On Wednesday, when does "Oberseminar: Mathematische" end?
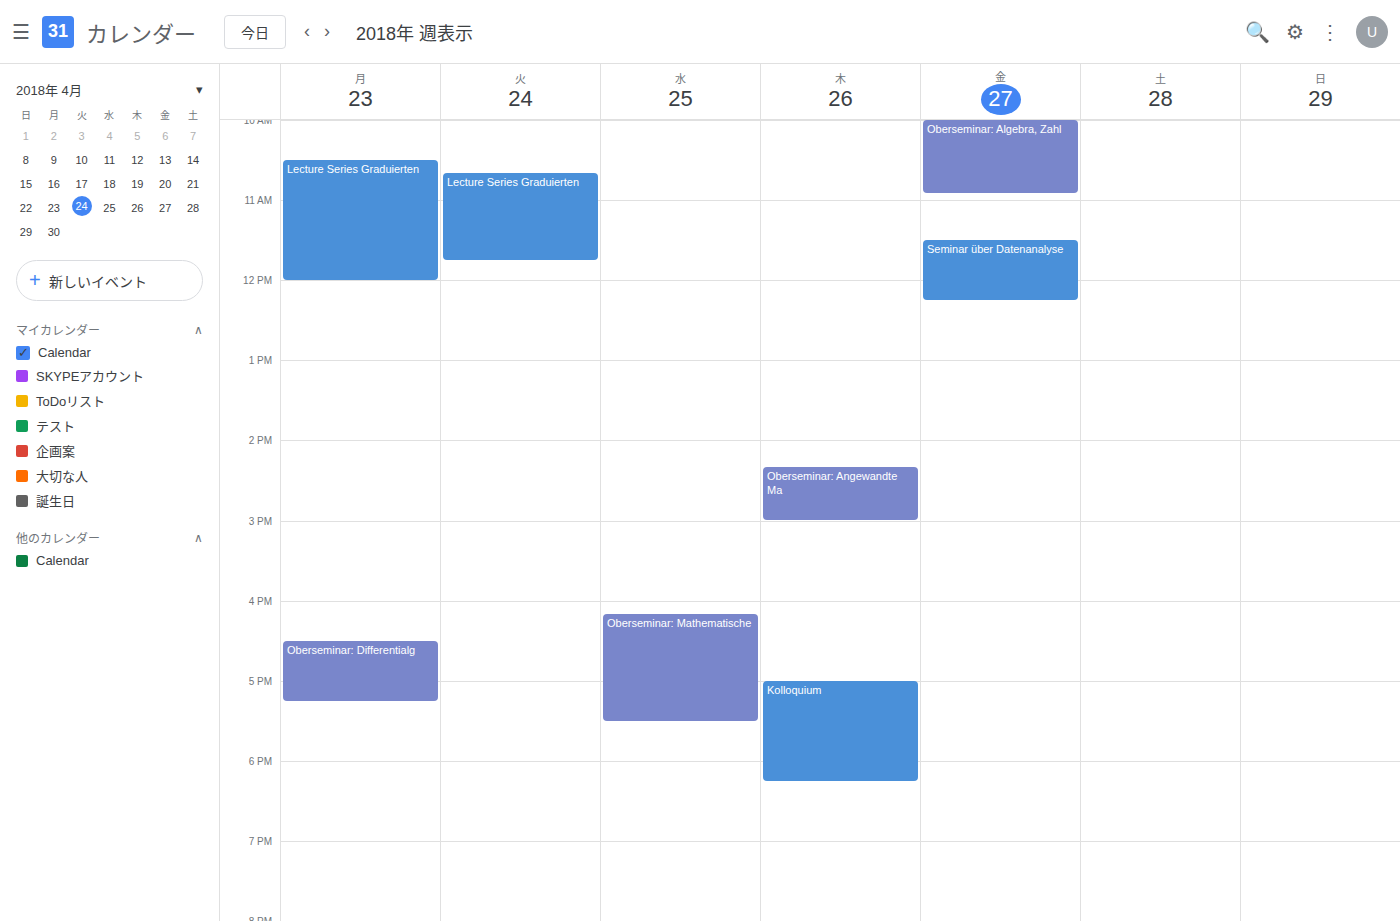
17:30